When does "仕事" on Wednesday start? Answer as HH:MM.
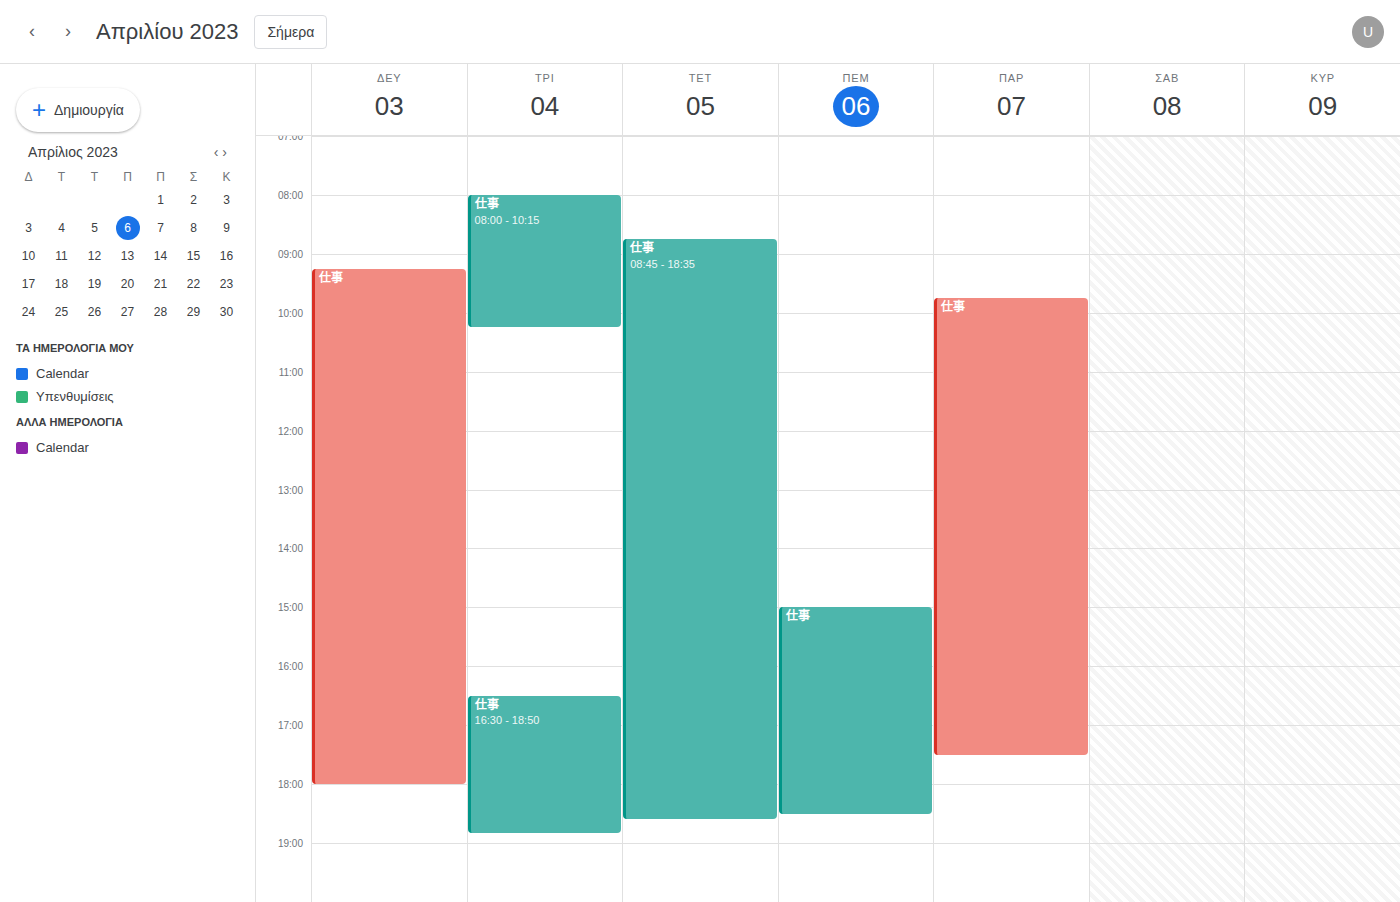
08:45